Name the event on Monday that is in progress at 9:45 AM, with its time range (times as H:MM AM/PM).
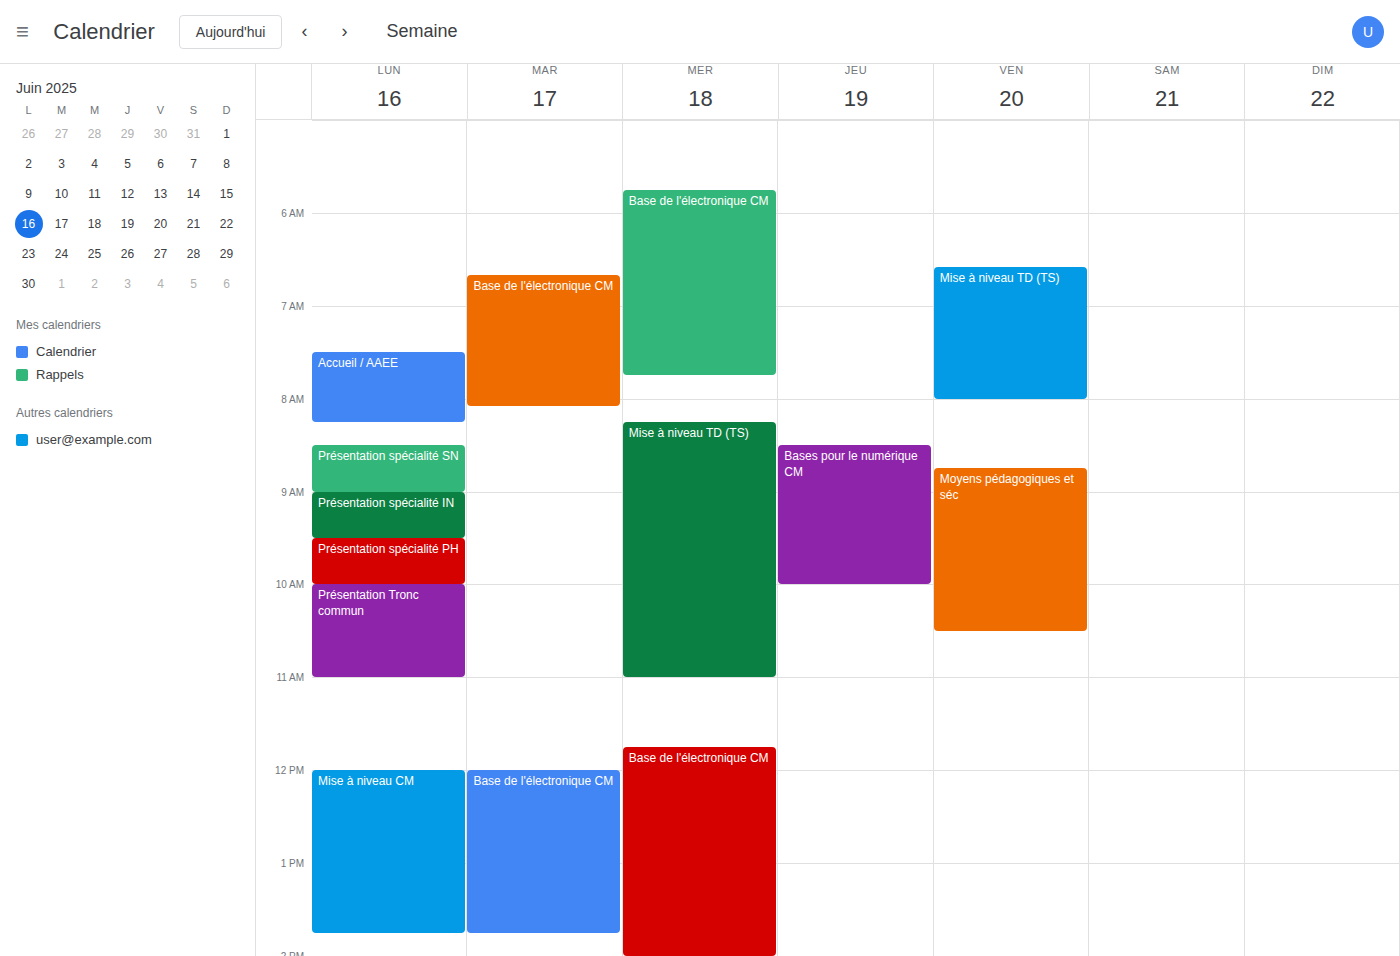
"Présentation spécialité PH", 9:30 AM to 10:00 AM